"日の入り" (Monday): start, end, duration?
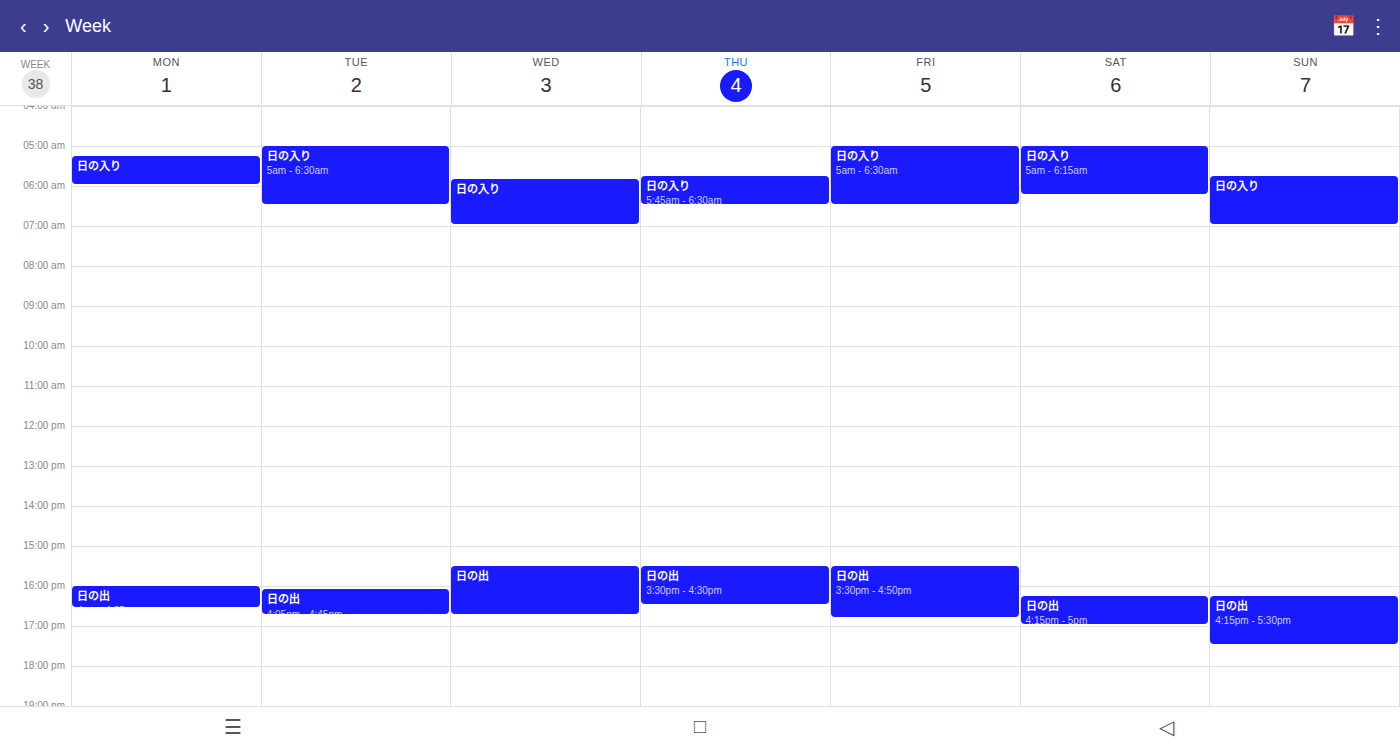
5:15 AM to 6:00 AM, 45 minutes